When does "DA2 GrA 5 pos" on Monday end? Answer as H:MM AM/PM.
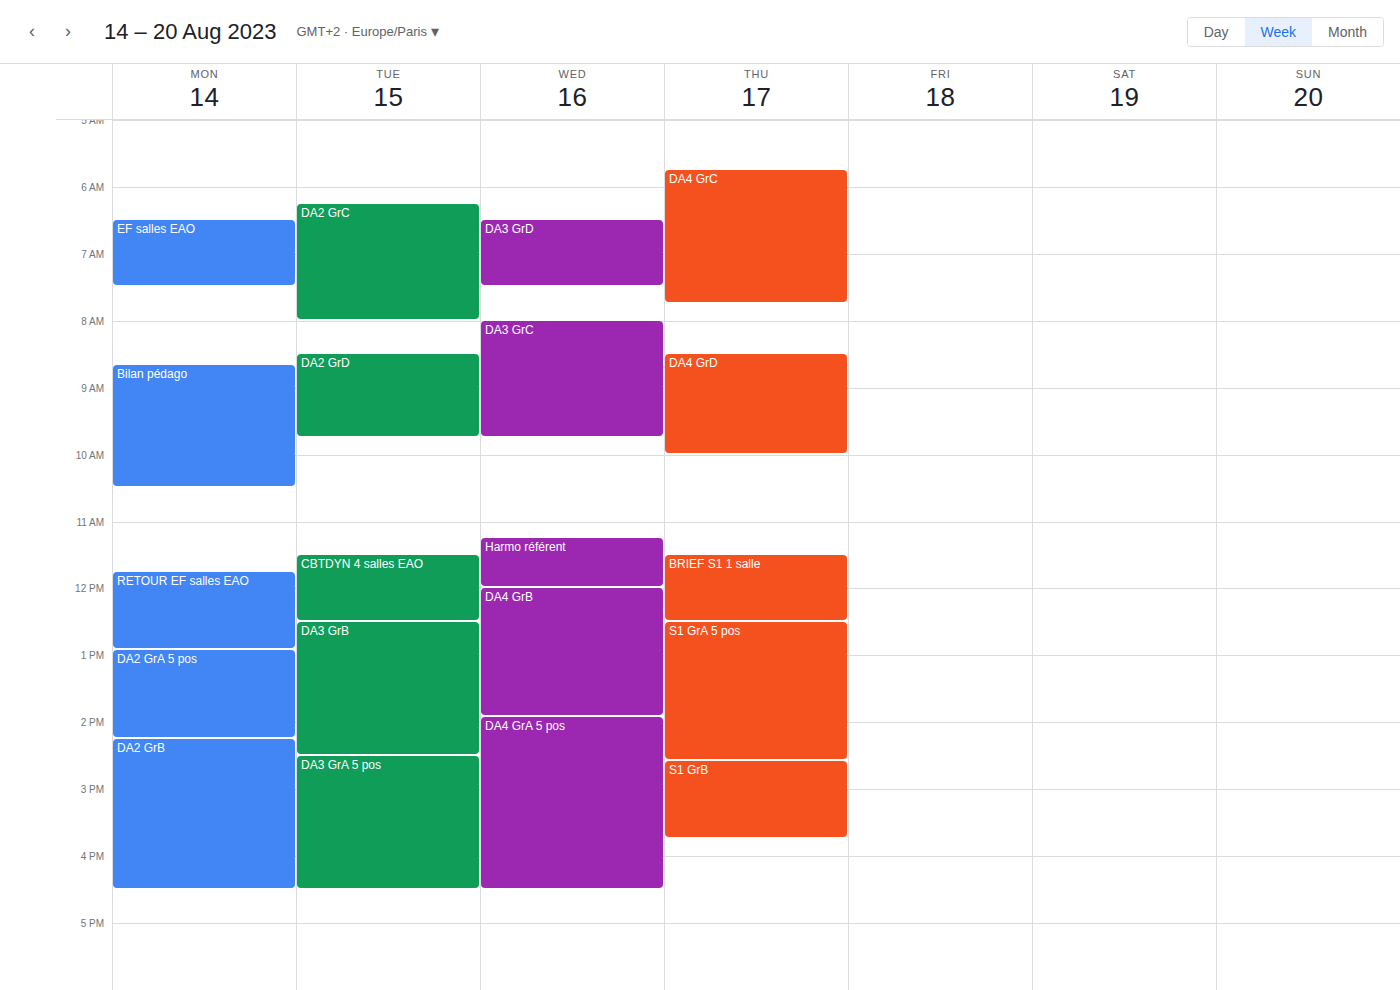
2:15 PM